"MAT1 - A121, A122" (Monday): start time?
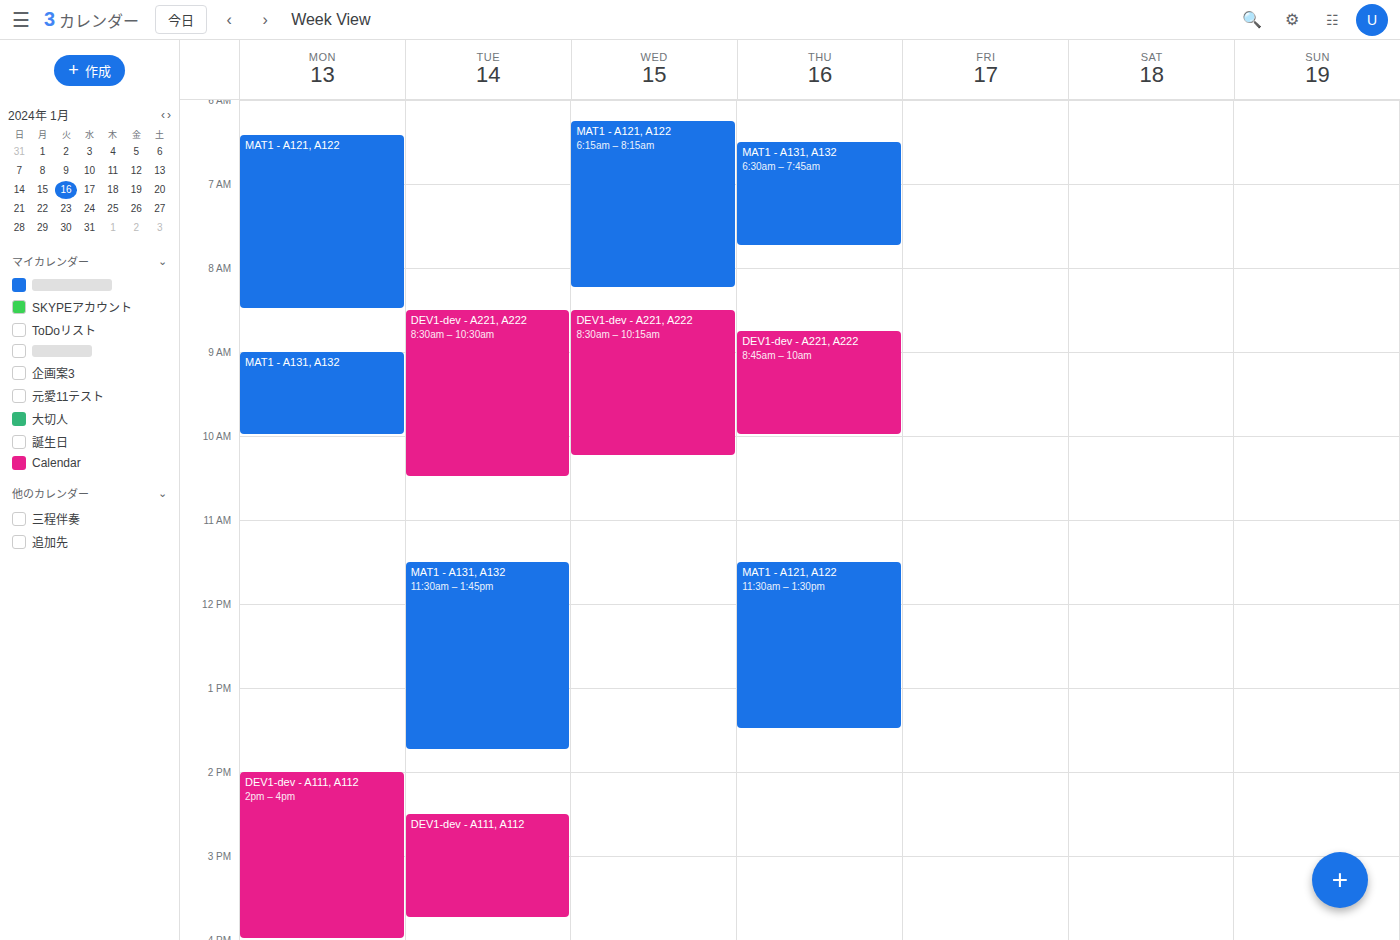
6:25 AM